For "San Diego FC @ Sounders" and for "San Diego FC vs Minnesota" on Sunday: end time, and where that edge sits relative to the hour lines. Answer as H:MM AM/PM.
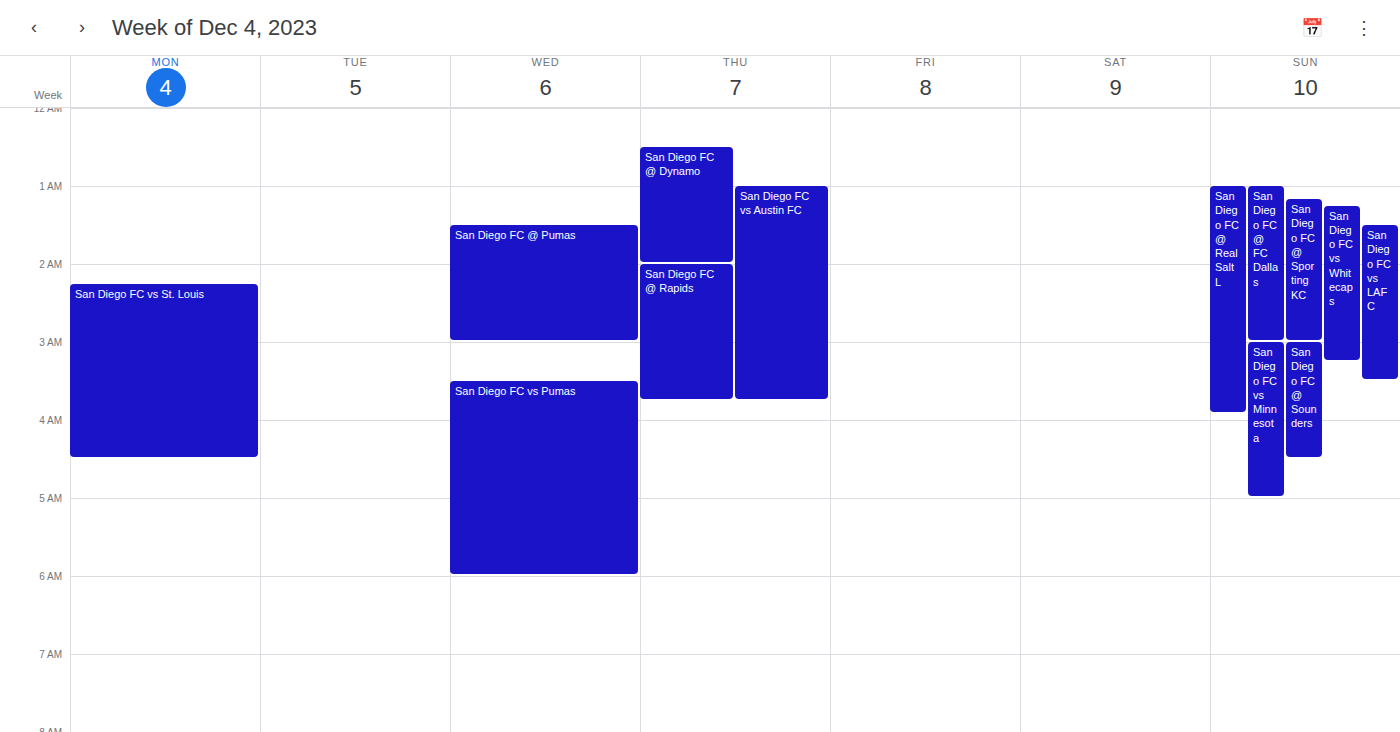
"San Diego FC @ Sounders": 4:30 AM, halfway between the 4 AM and 5 AM lines. "San Diego FC vs Minnesota": 5:00 AM, exactly on the 5 AM line.